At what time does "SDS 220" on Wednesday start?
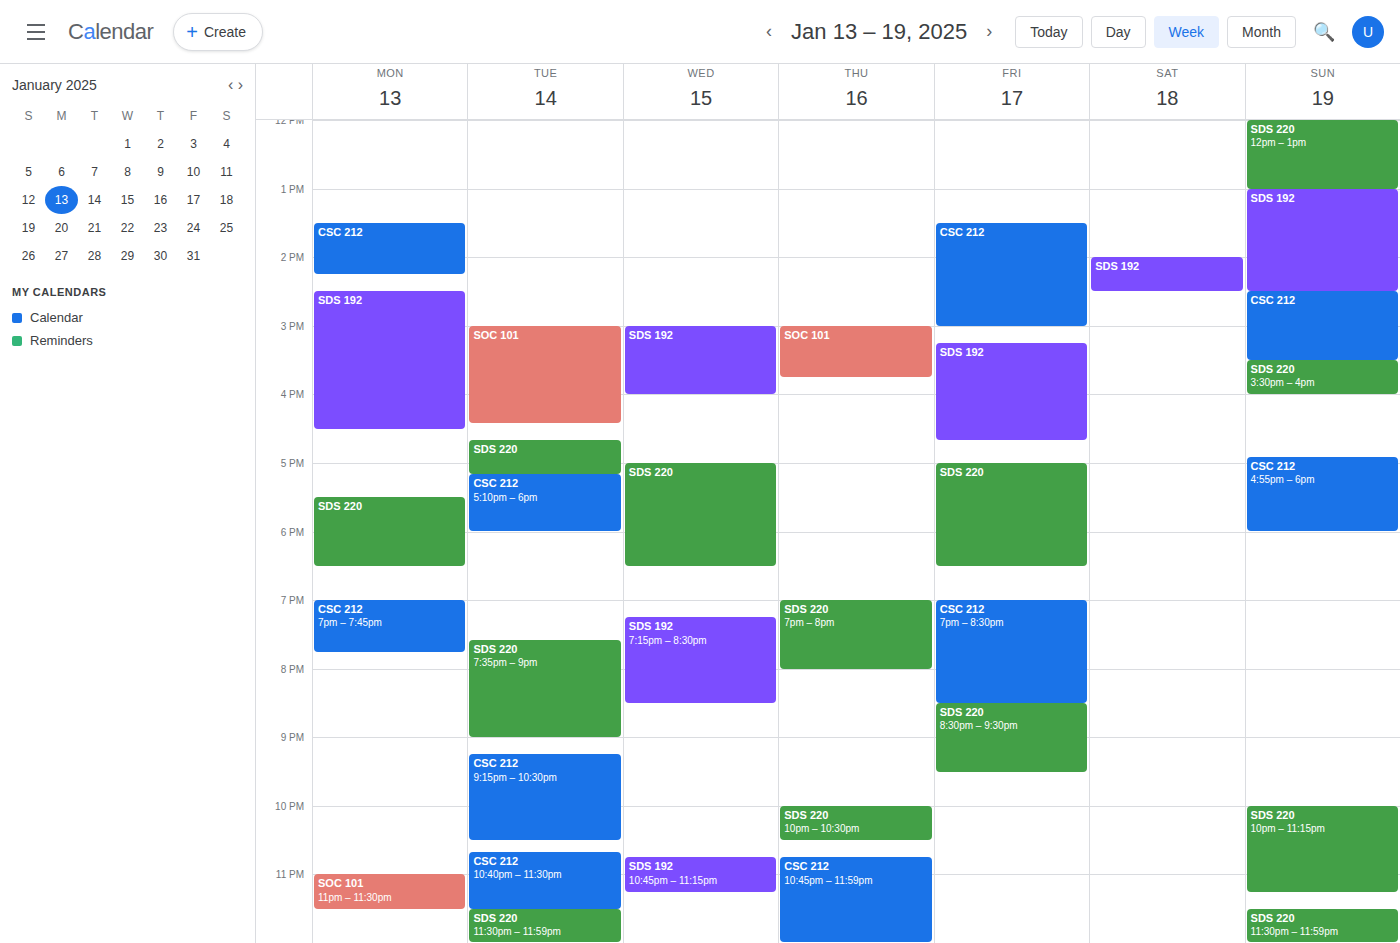
5:00 PM